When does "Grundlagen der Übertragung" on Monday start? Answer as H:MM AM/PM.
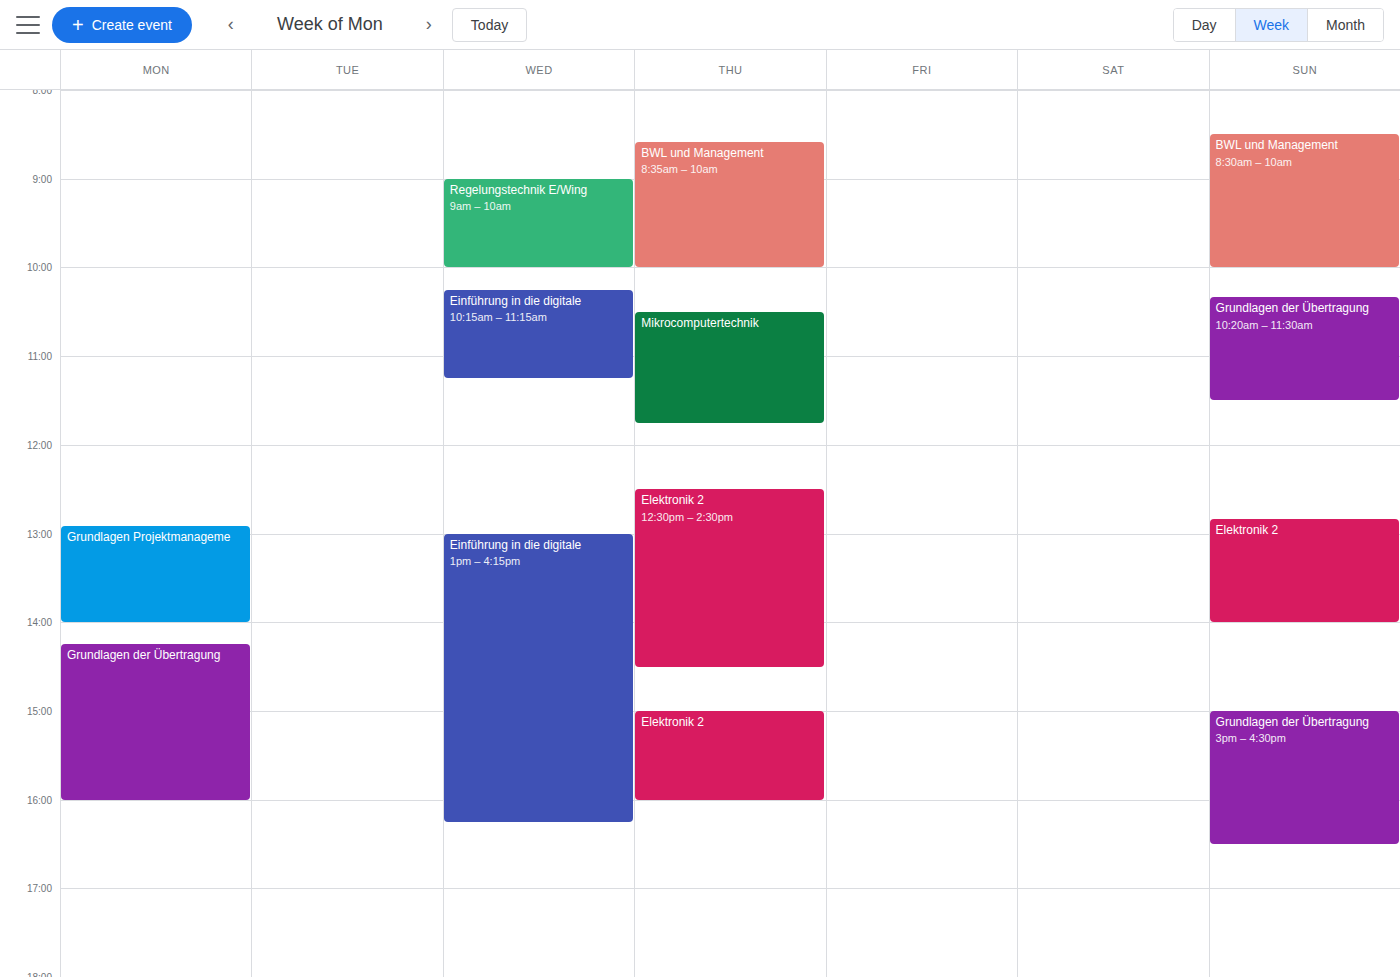
2:15 PM